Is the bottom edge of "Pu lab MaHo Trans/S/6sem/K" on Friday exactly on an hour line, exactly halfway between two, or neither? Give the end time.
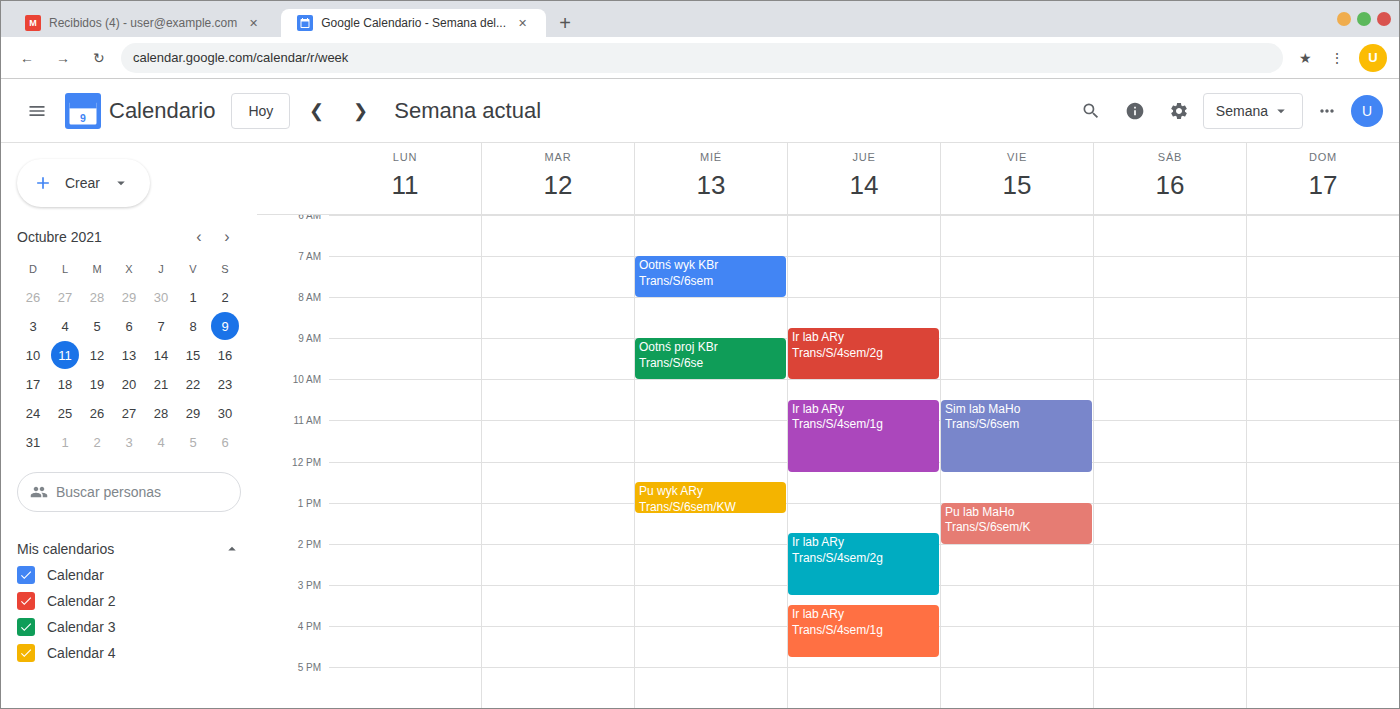
14:00 -- exactly on the 14:00 line.